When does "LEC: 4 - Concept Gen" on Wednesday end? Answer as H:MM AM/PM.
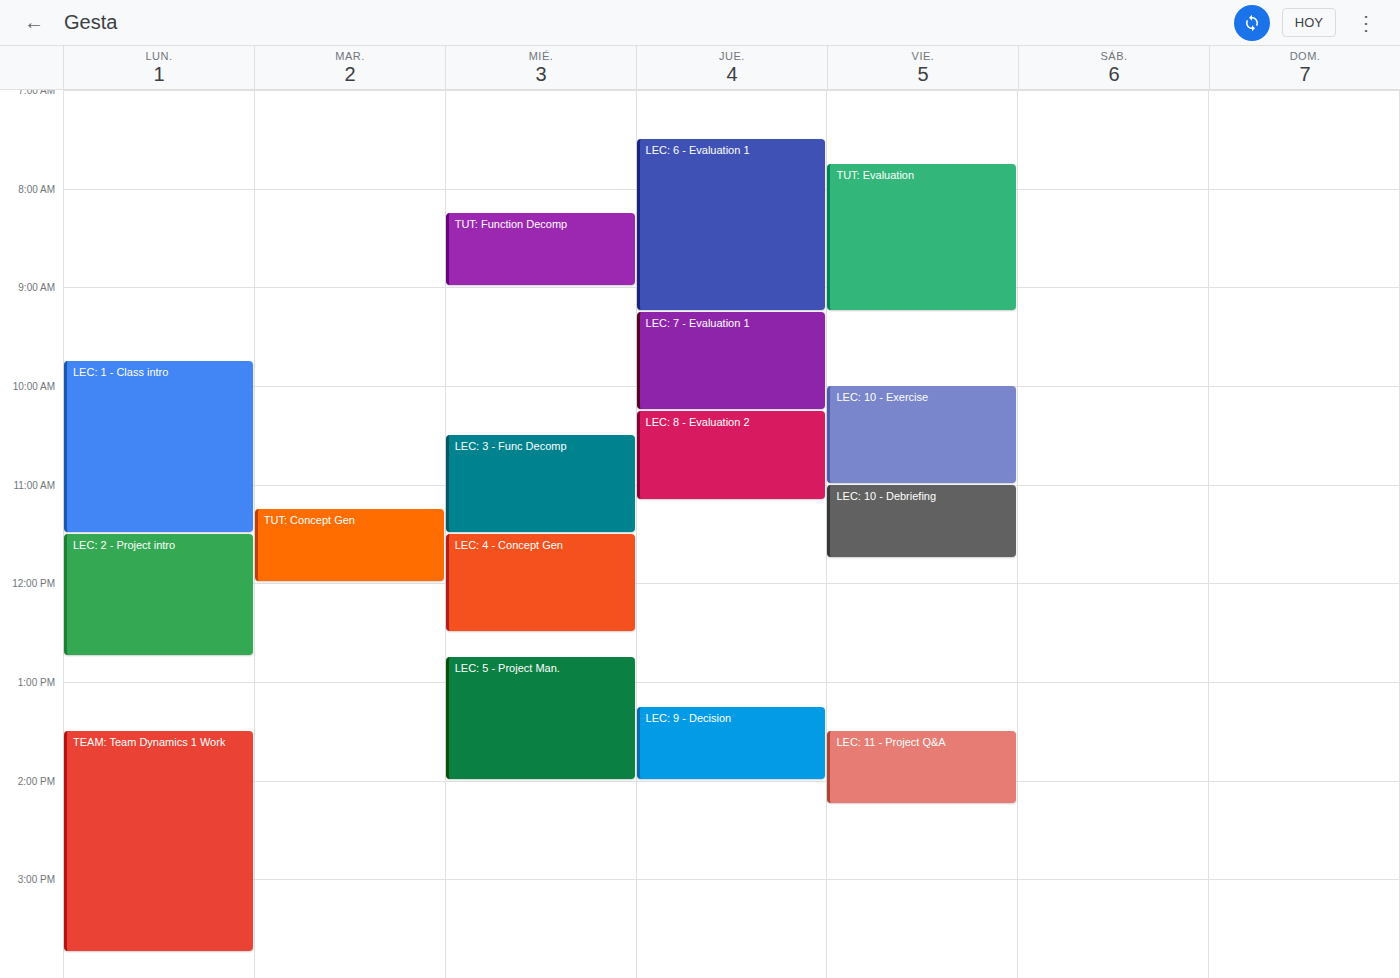
12:30 PM